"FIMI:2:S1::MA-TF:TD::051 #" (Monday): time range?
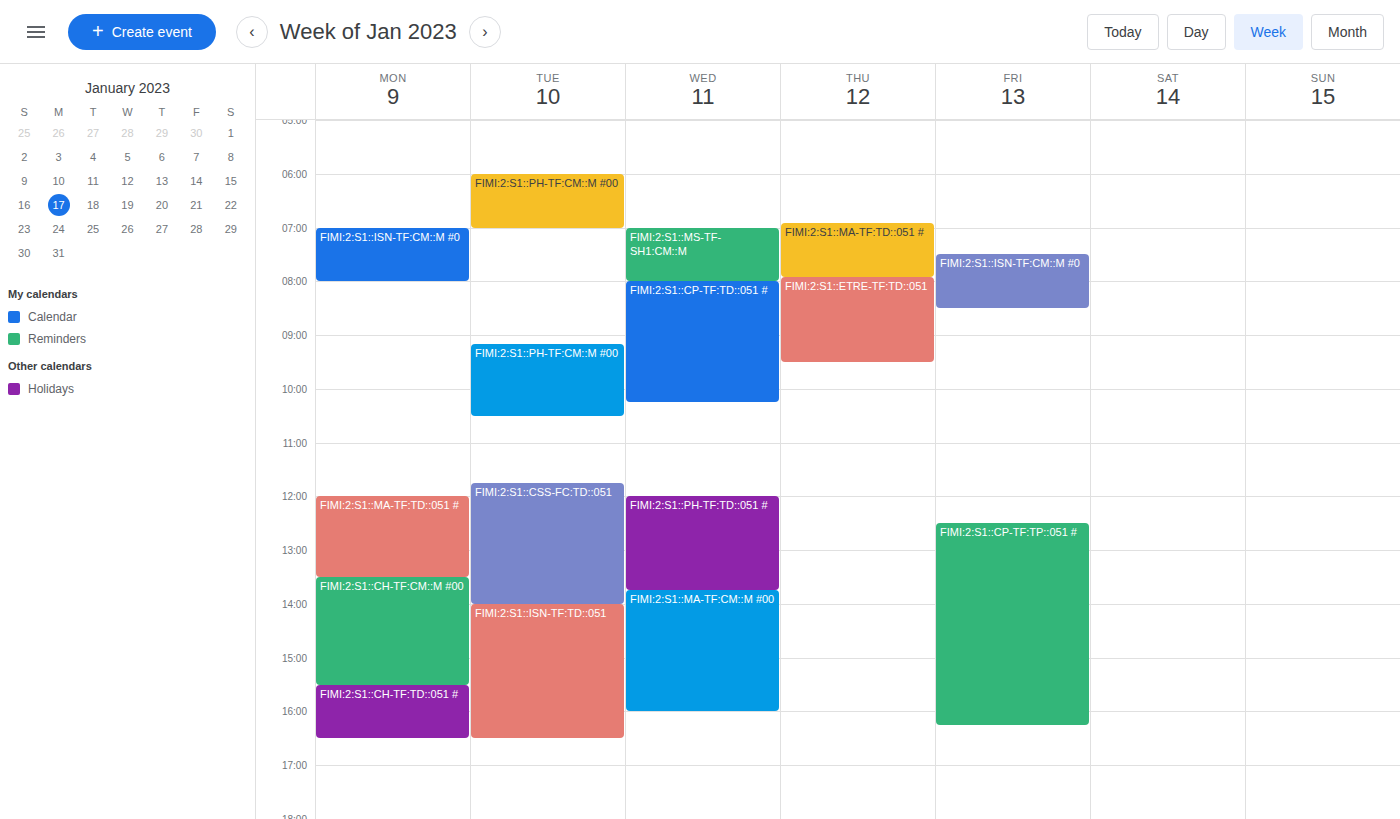
12:00 PM to 1:30 PM